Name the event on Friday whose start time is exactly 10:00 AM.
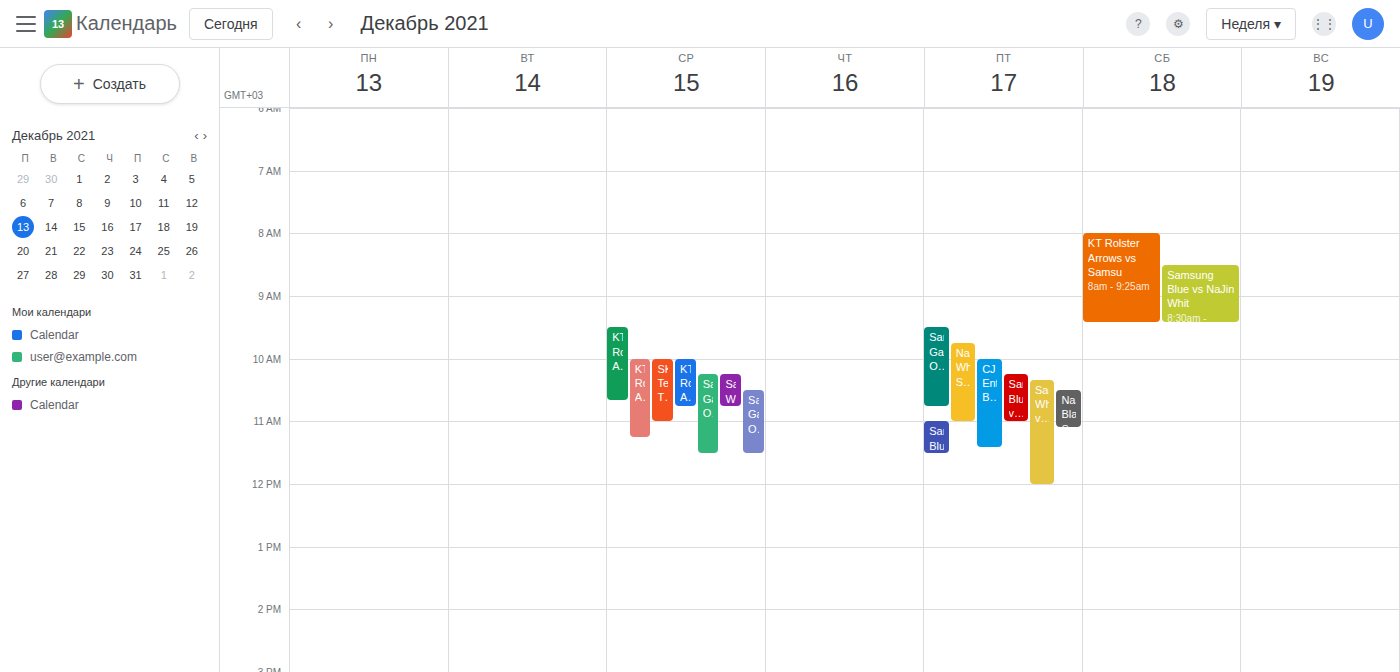
"CJ Entus Blaze vs NaJin Wh"